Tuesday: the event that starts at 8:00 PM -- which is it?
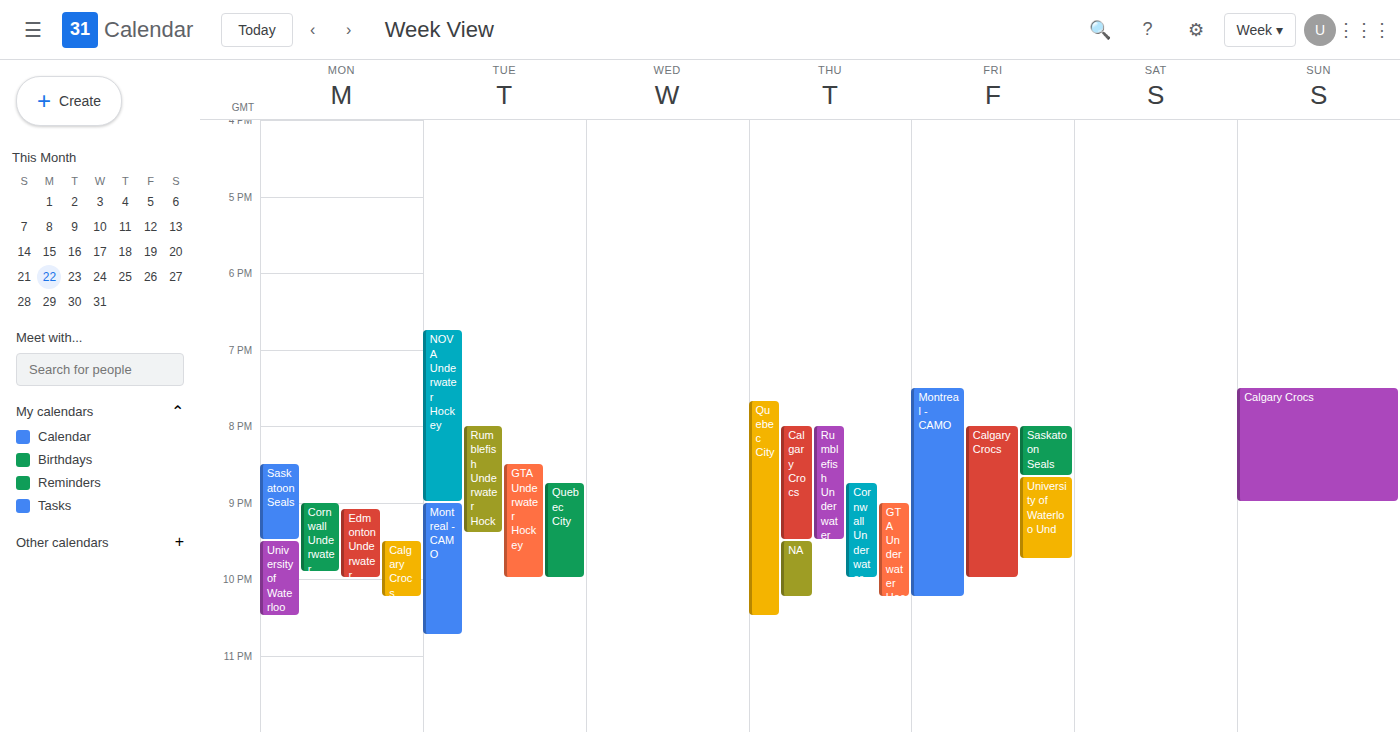
"Rumblefish Underwater Hock"